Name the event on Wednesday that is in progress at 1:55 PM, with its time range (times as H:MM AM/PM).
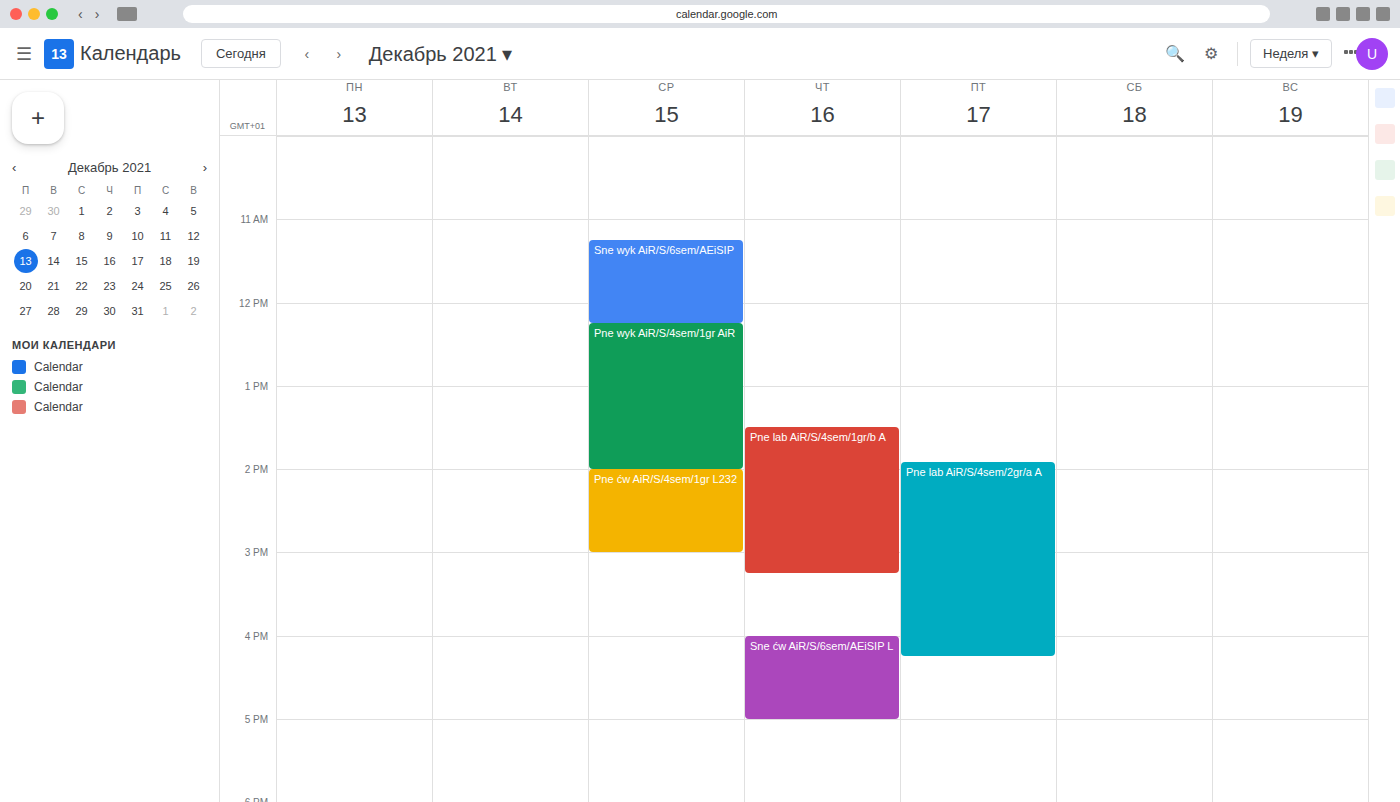
"Pne wyk AiR/S/4sem/1gr AiR", 12:15 PM to 2:00 PM